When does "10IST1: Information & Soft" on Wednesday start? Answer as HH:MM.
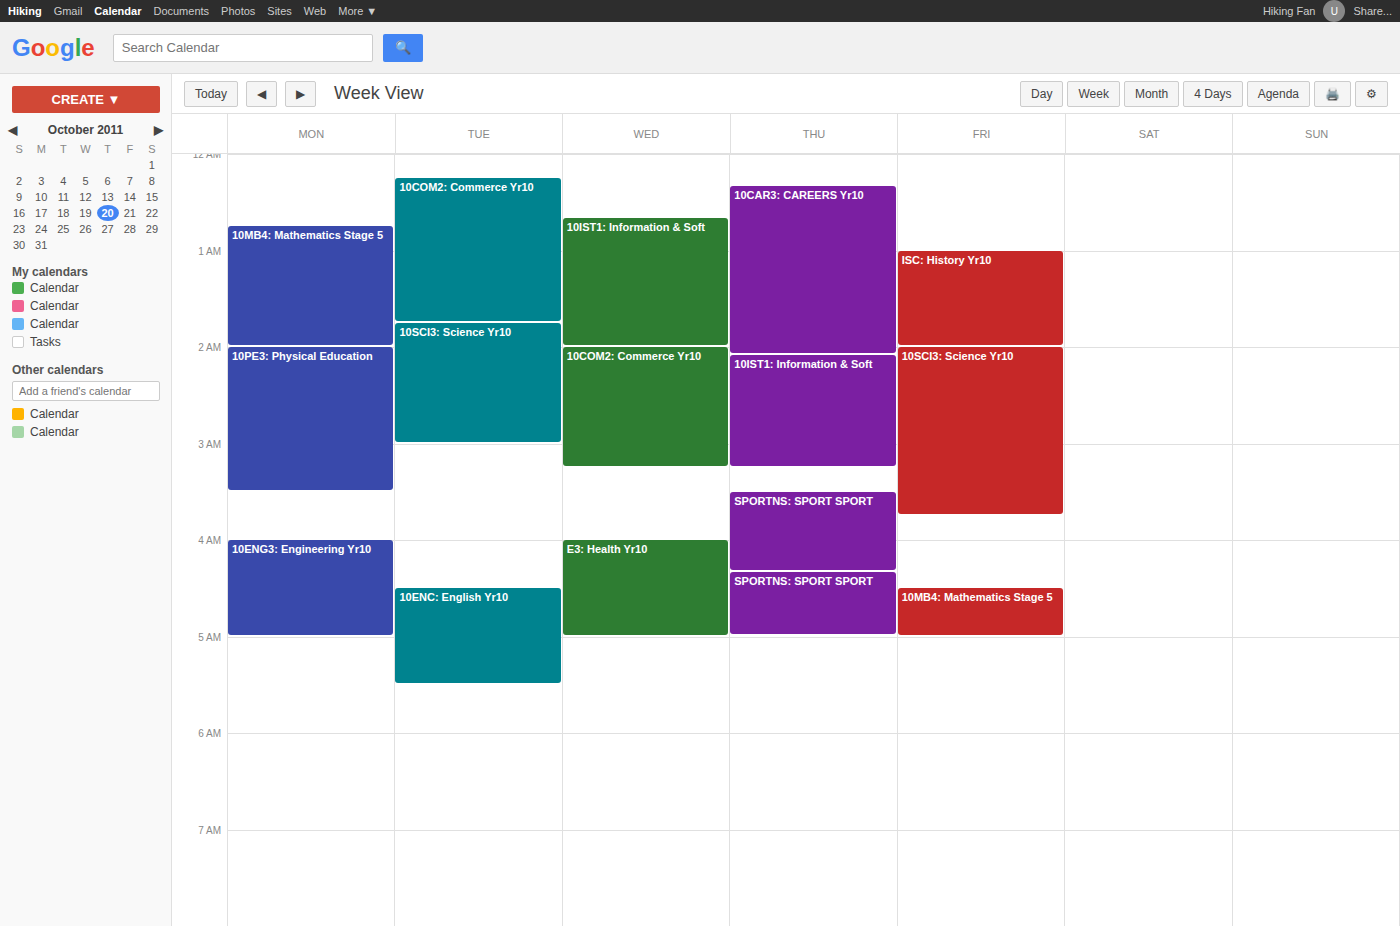
00:40